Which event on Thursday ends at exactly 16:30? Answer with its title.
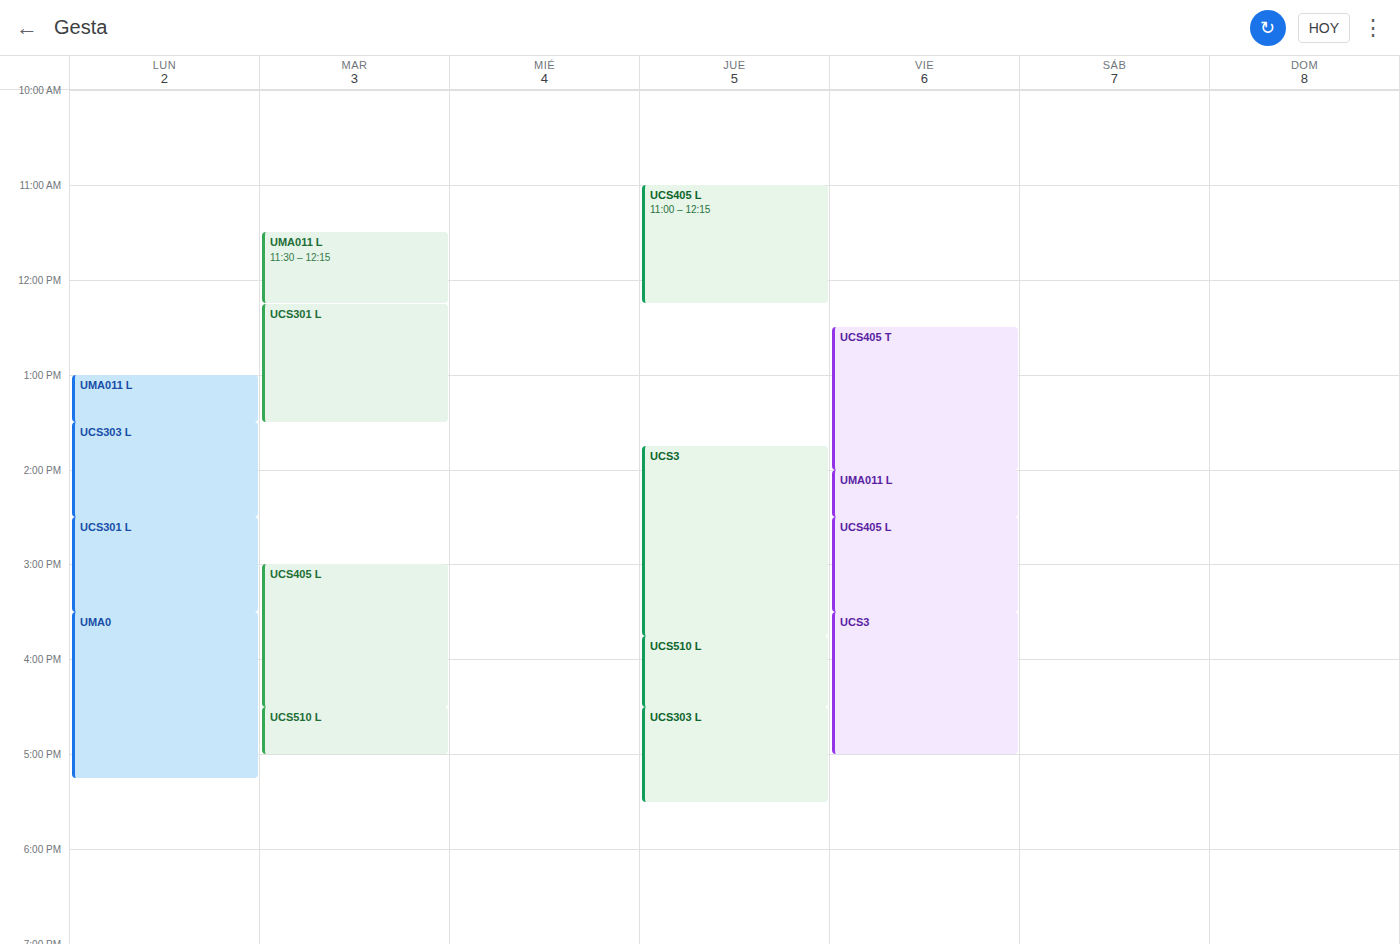
"UCS510 L"